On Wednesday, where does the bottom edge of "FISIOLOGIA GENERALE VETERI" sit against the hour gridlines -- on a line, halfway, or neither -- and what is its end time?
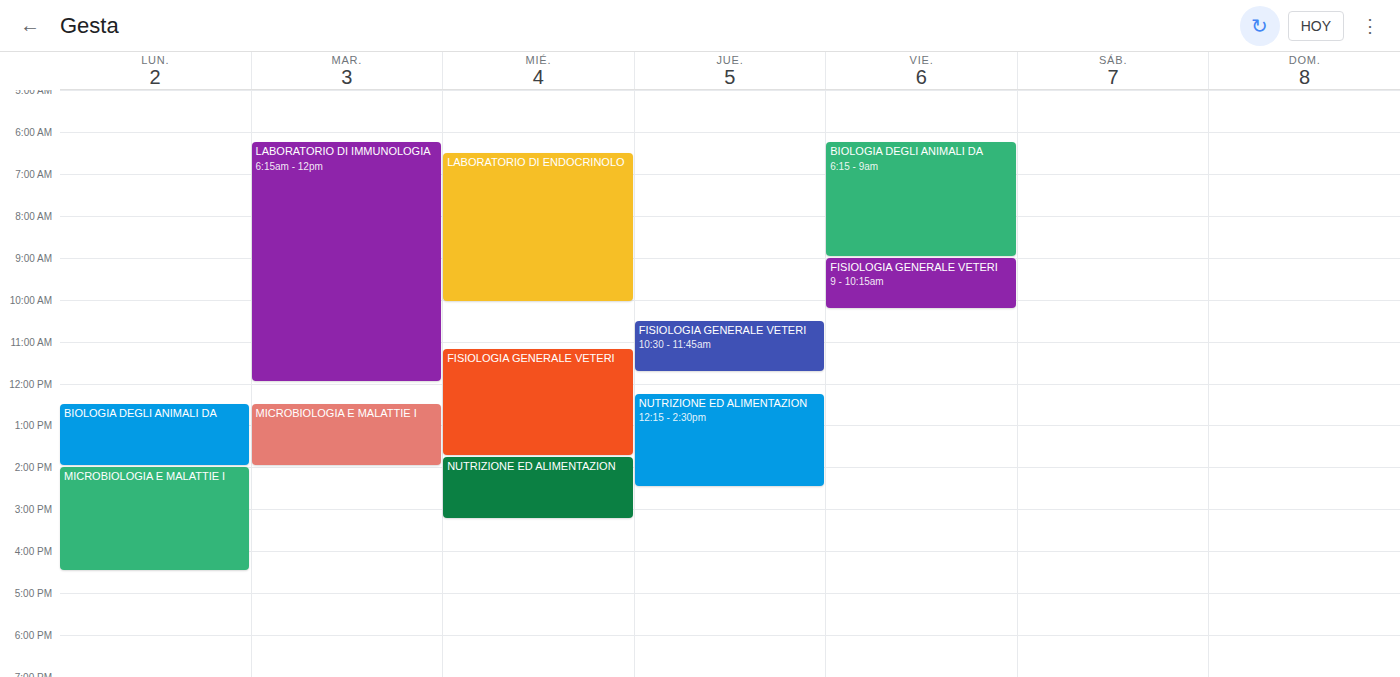
1:45 PM -- neither: three quarters of the way from the 1 PM line to the 2 PM line.